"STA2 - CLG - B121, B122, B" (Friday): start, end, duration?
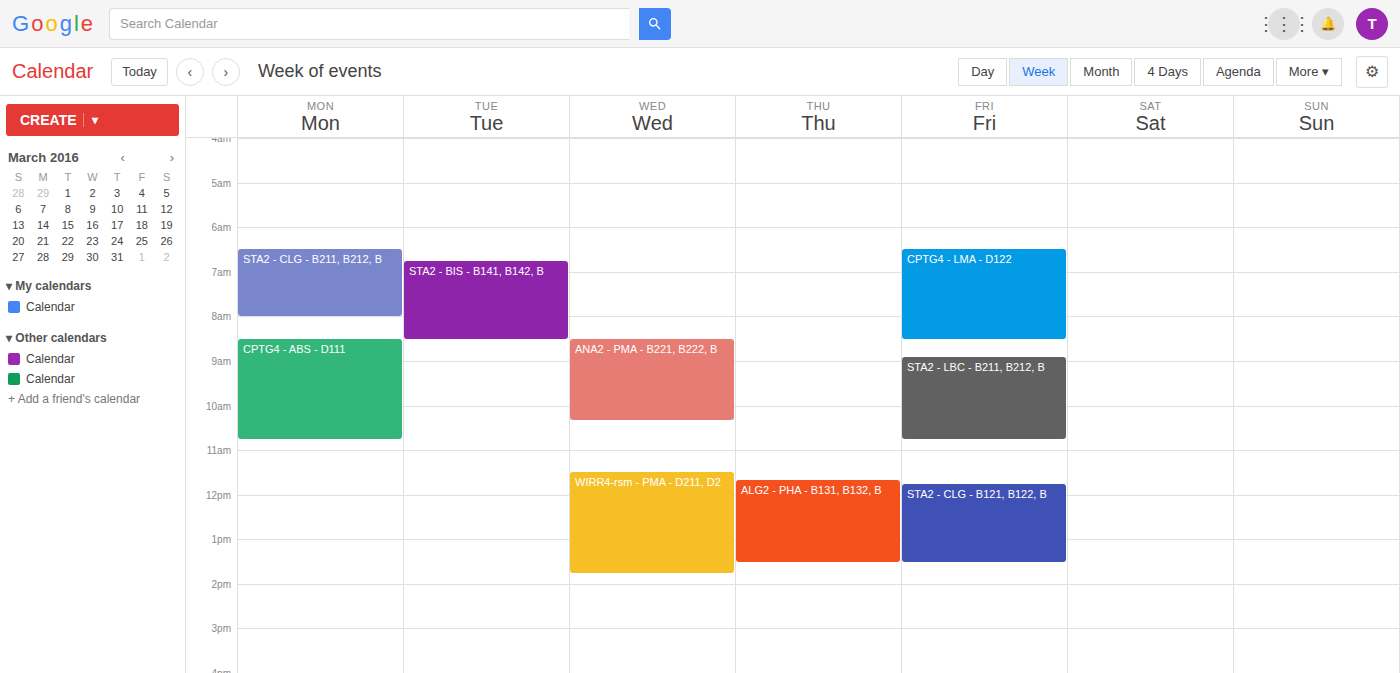
11:45 AM to 1:30 PM, 1 hour 45 minutes